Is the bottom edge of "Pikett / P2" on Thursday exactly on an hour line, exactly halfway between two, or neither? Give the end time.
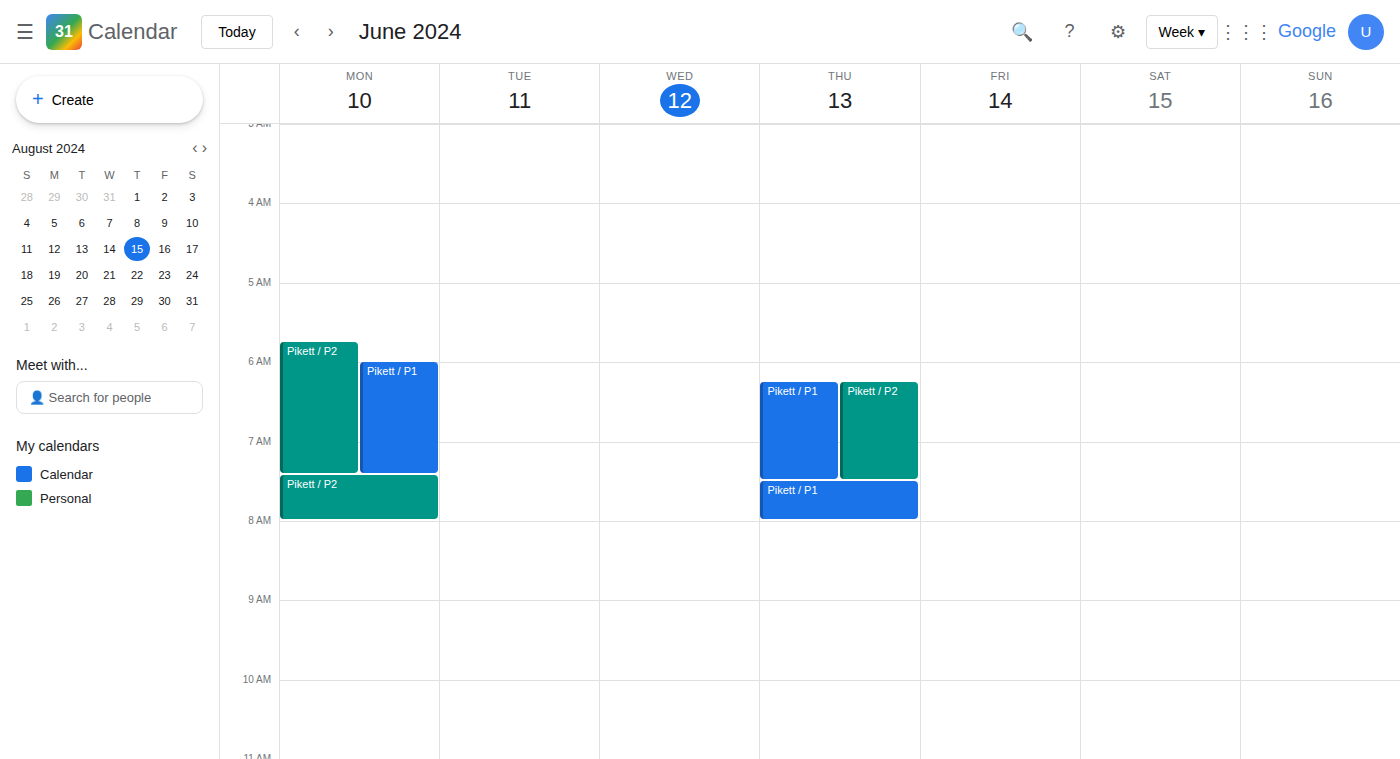
7:30 AM -- halfway between the 7 AM and 8 AM lines.